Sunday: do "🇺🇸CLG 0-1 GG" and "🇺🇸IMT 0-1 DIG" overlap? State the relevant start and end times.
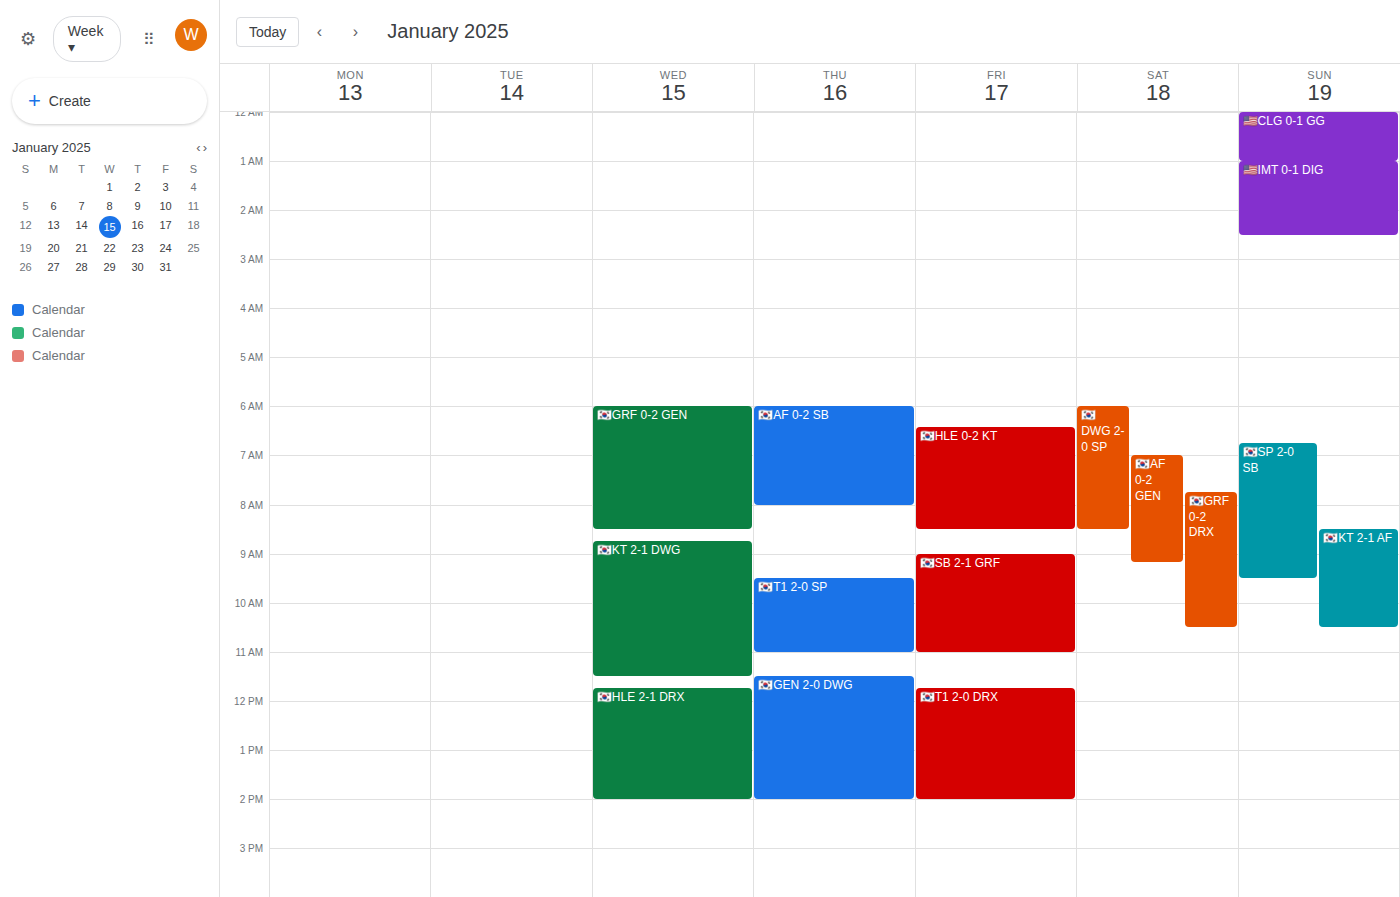
"🇺🇸CLG 0-1 GG" ends at 01:00, exactly when "🇺🇸IMT 0-1 DIG" starts -- they touch but do not overlap.